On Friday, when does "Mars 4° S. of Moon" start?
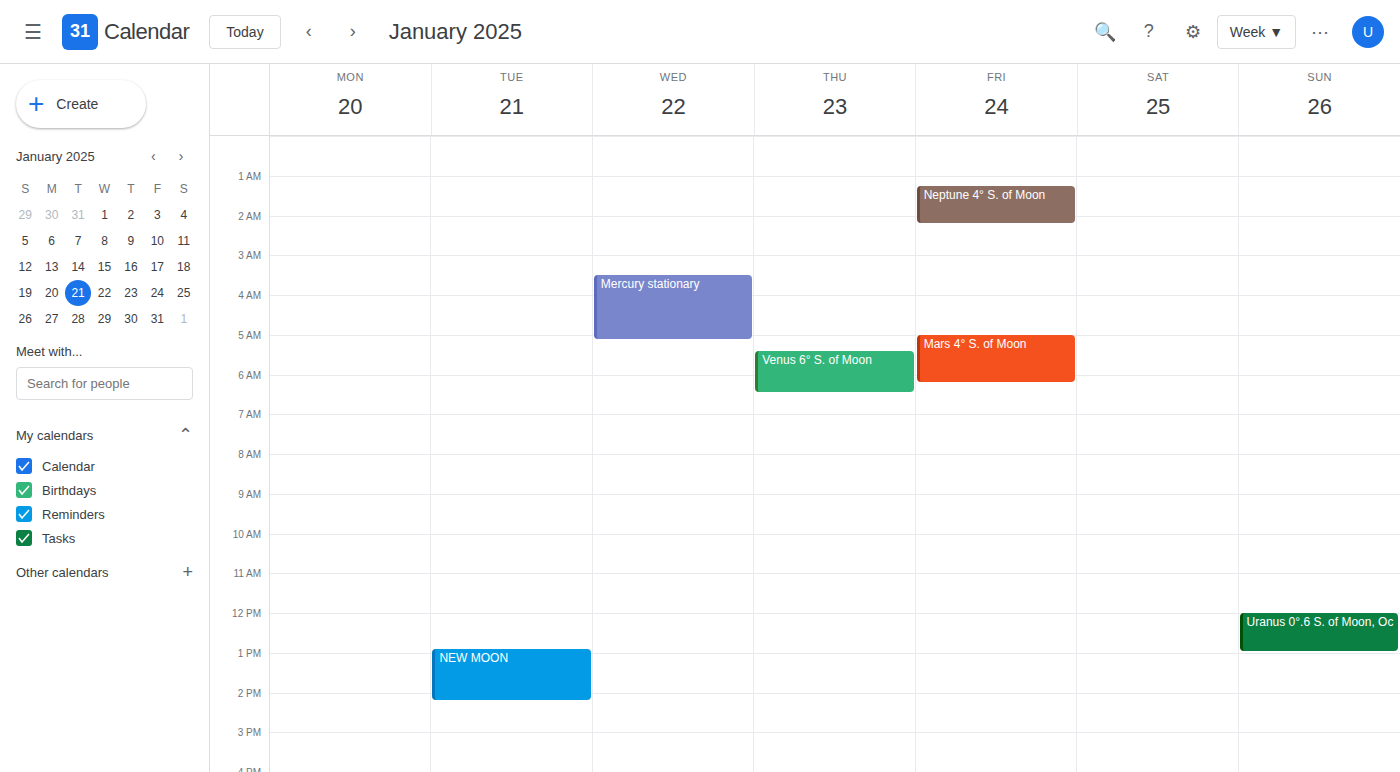
5:00 AM